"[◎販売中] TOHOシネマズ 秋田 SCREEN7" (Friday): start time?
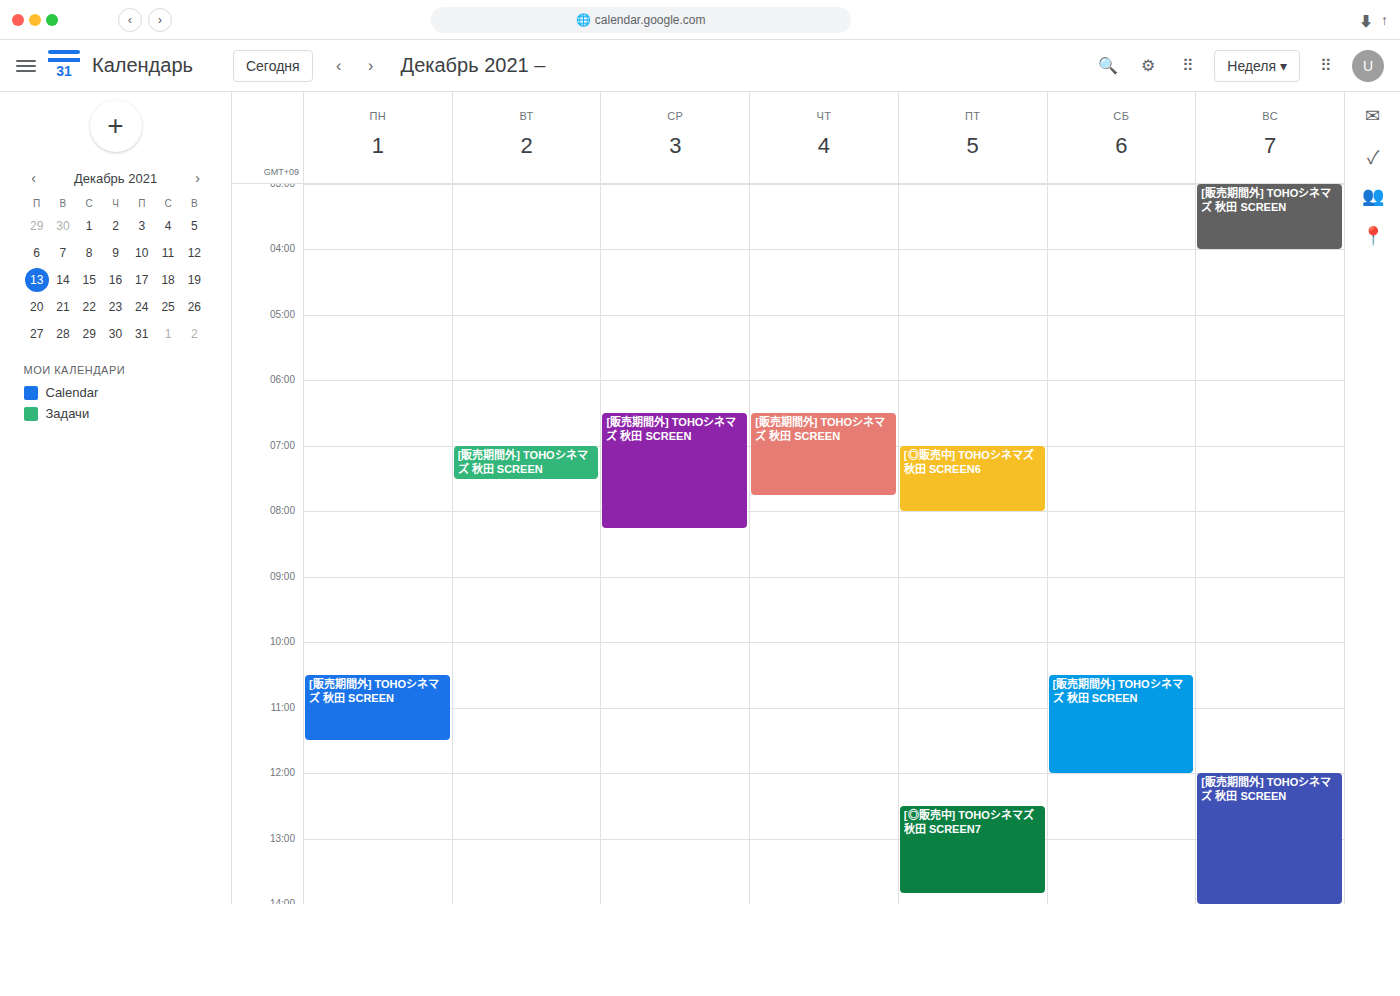
12:30